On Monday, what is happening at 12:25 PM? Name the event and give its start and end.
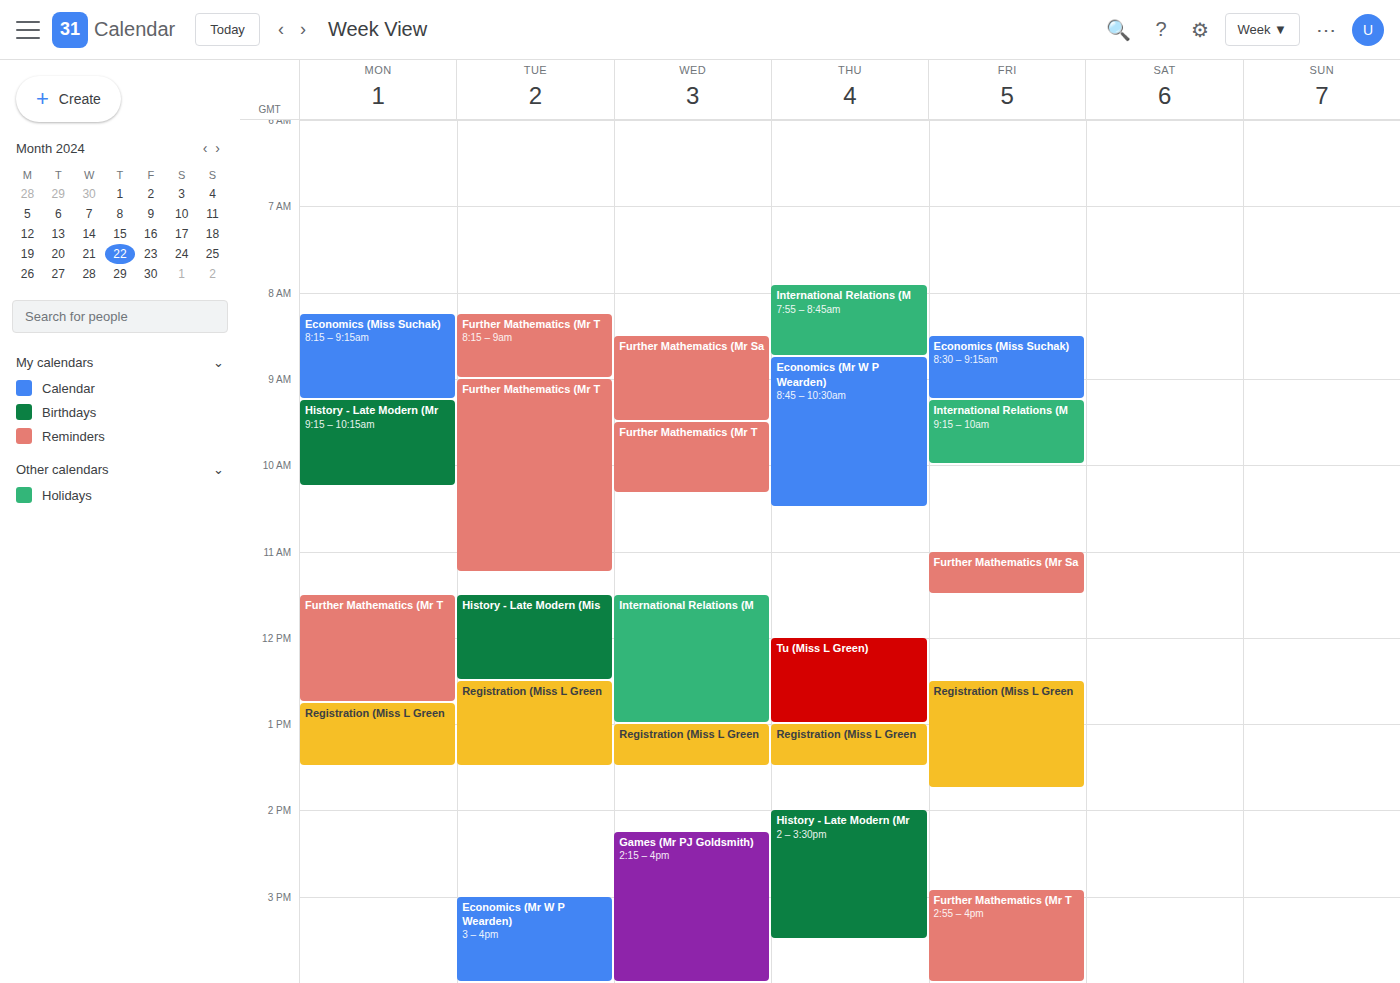
"Further Mathematics (Mr T", 11:30 AM to 12:45 PM